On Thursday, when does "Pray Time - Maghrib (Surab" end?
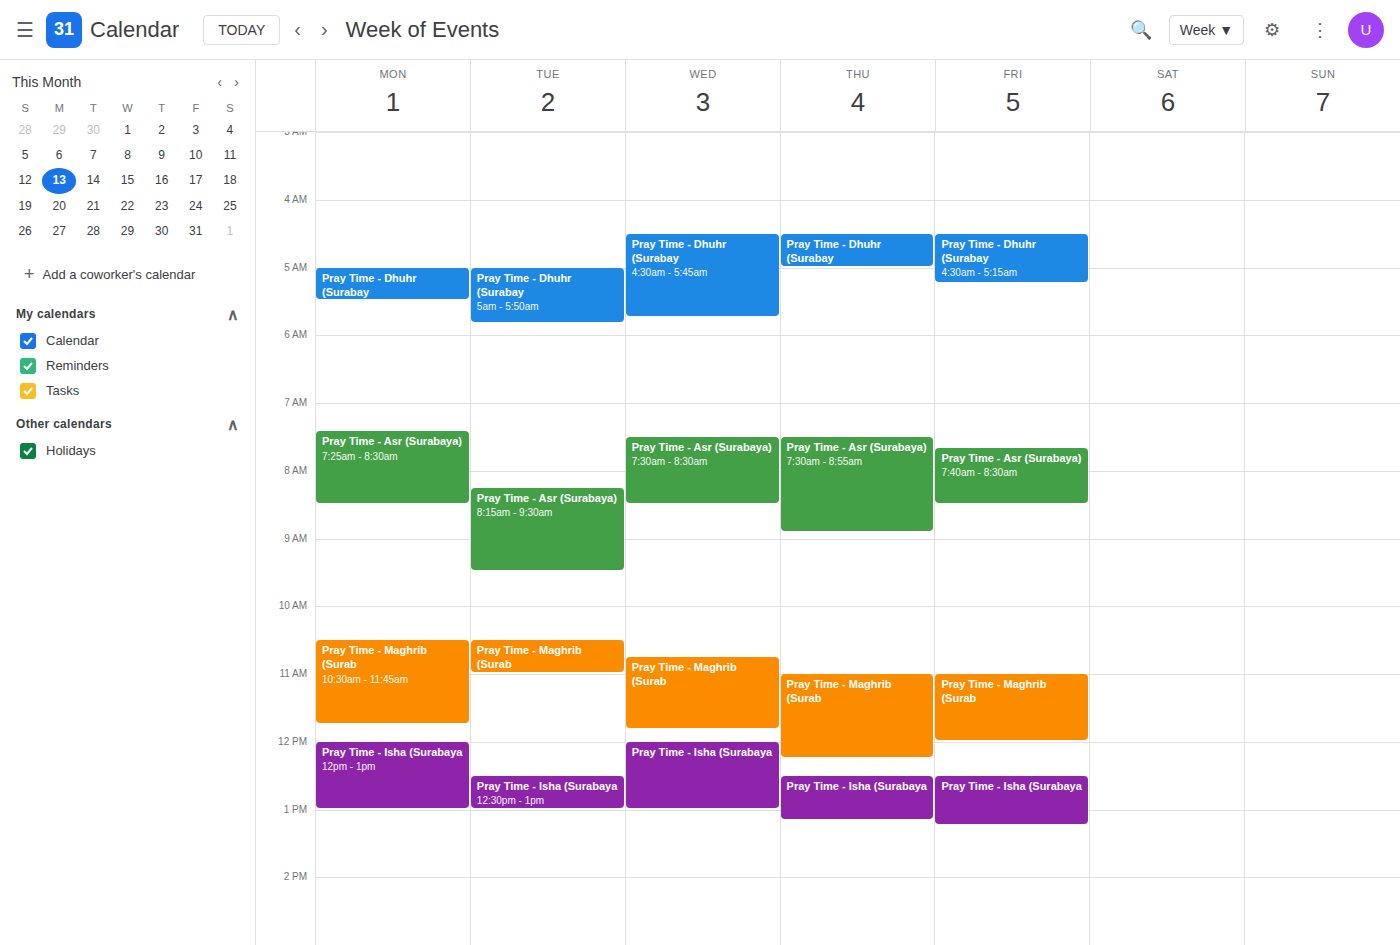
12:15